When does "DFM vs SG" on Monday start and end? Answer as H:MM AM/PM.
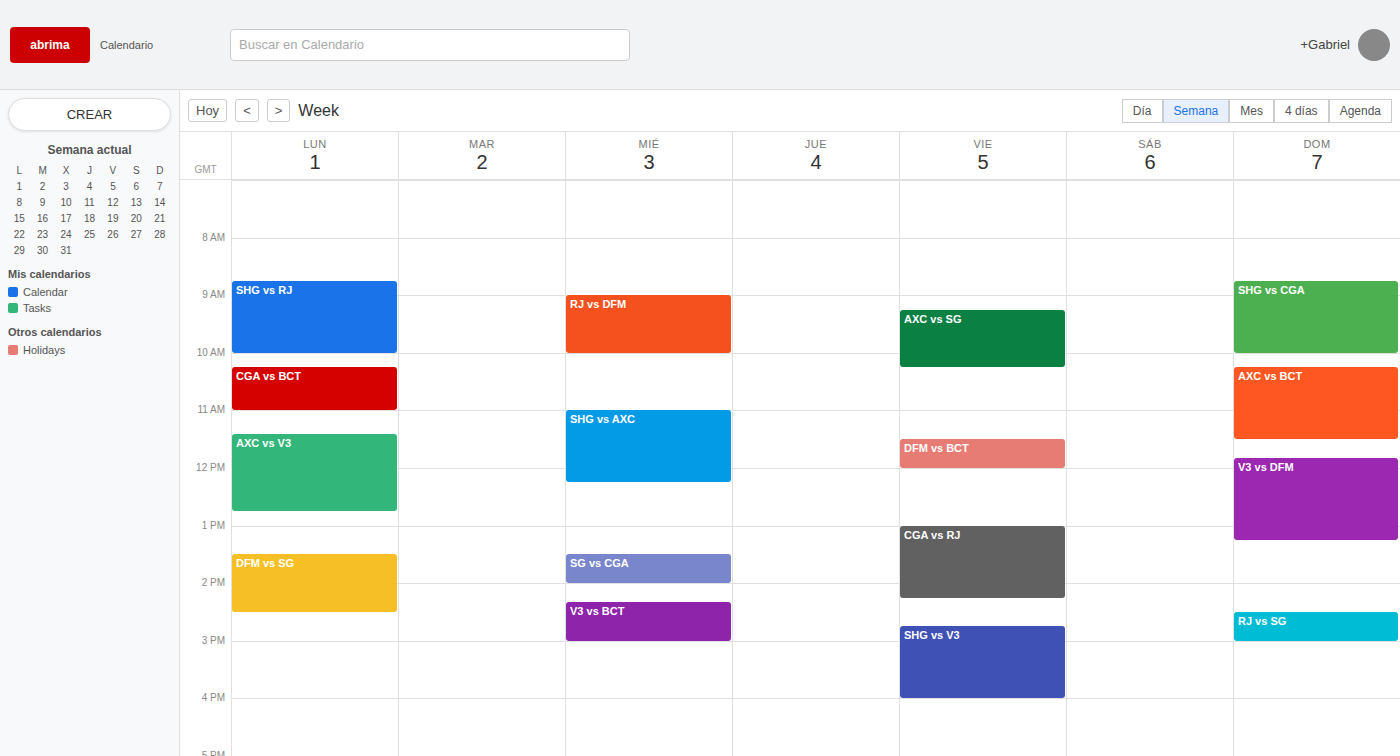
1:30 PM to 2:30 PM